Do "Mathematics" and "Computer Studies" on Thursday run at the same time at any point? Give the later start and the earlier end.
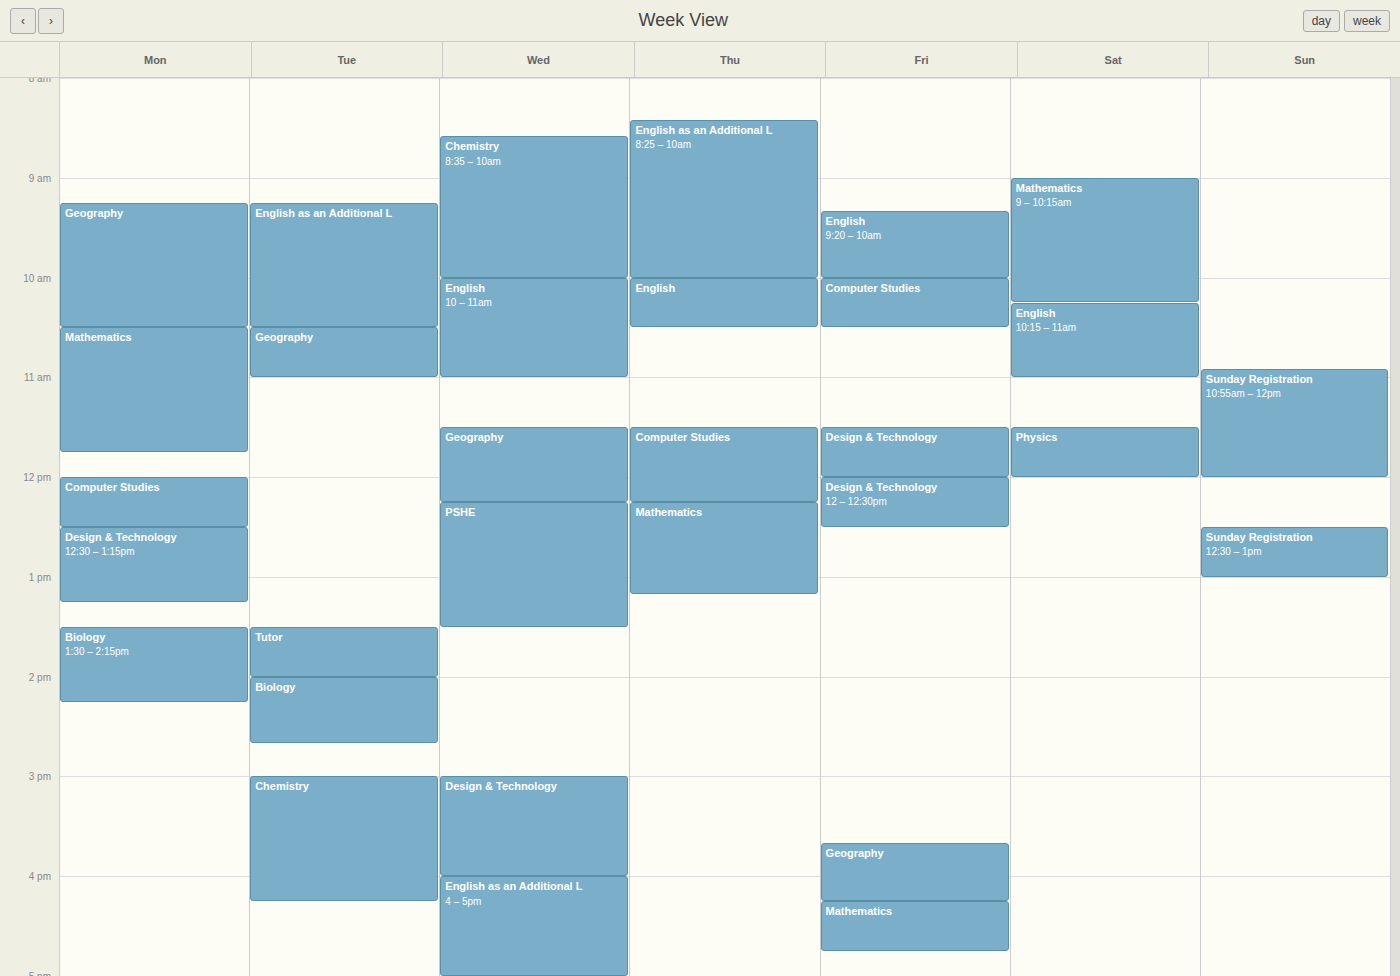
"Computer Studies" ends at 12:15, exactly when "Mathematics" starts -- they touch but do not overlap.